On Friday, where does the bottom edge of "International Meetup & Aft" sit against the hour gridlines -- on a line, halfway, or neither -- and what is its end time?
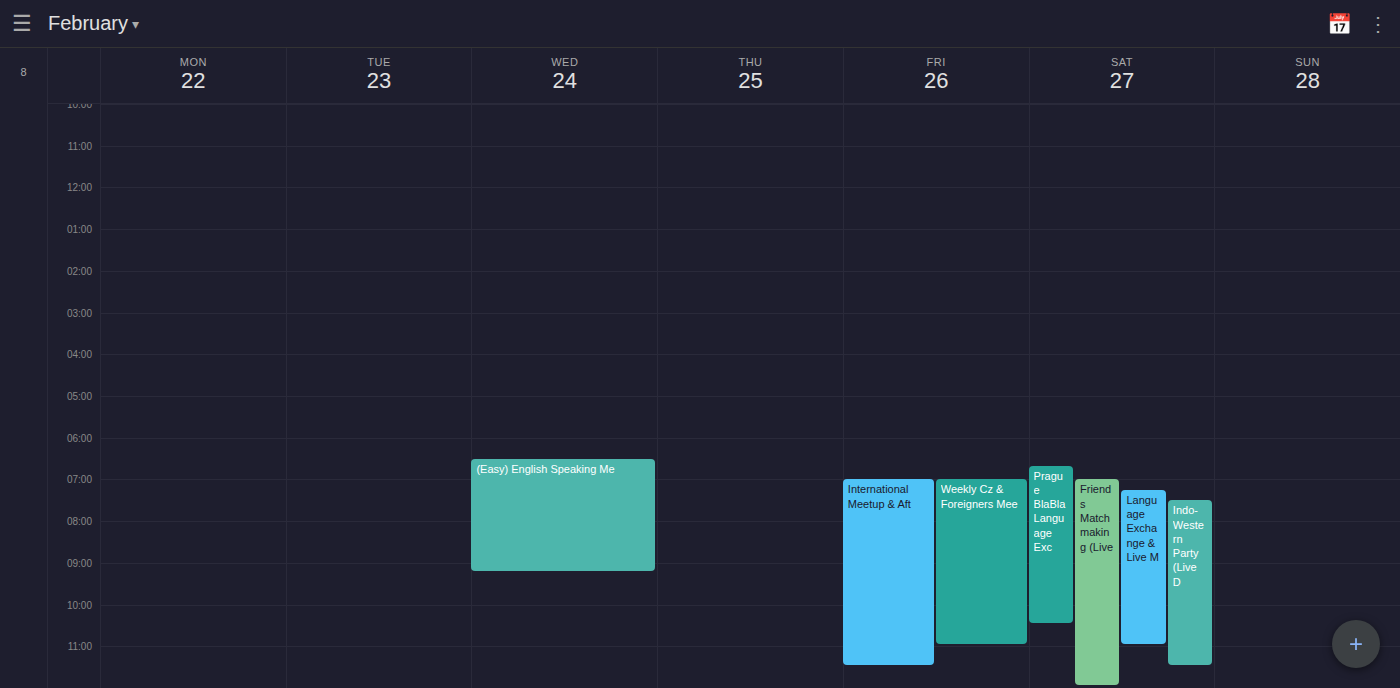
23:30 -- halfway between the 23:00 and 24:00 lines.